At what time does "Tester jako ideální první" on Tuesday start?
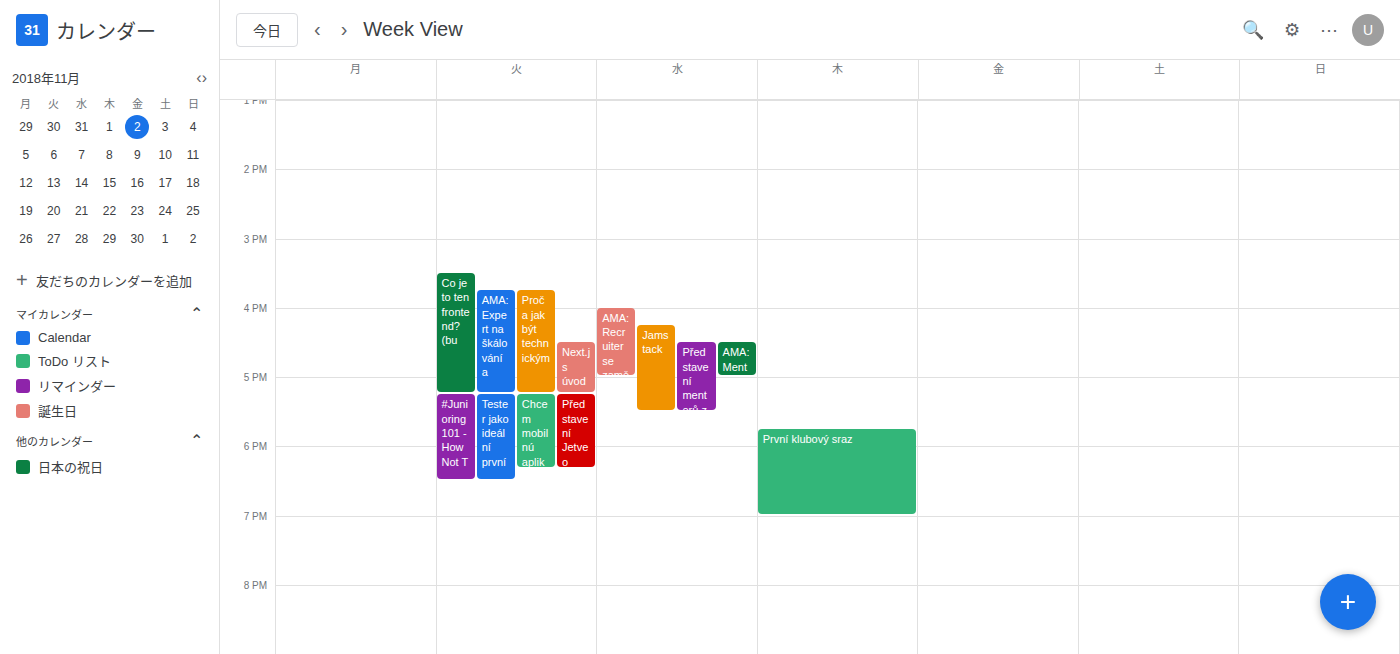
5:15 PM